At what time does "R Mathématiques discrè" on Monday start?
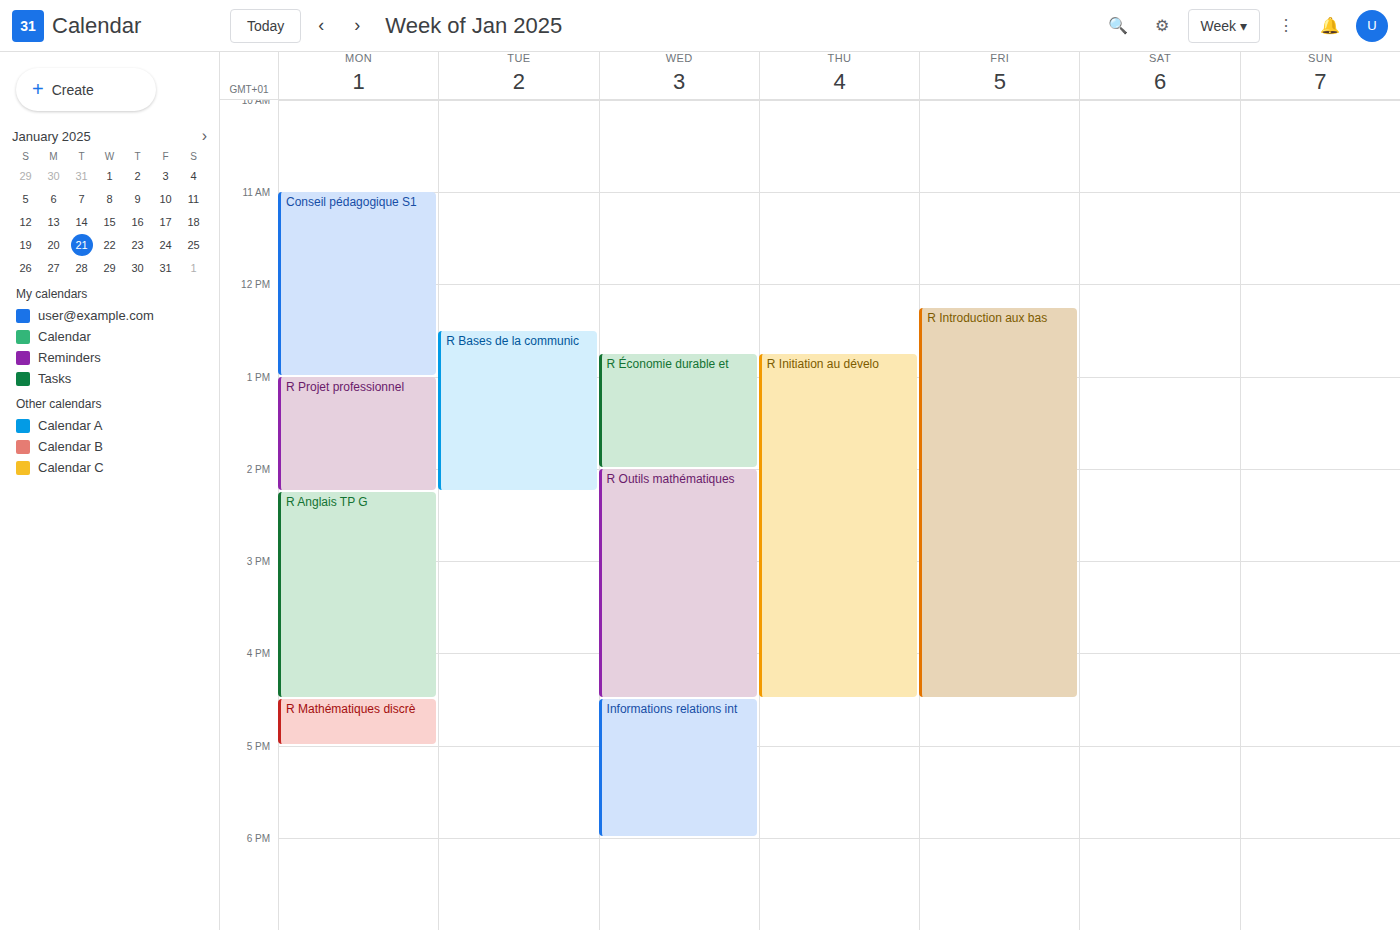
4:30 PM